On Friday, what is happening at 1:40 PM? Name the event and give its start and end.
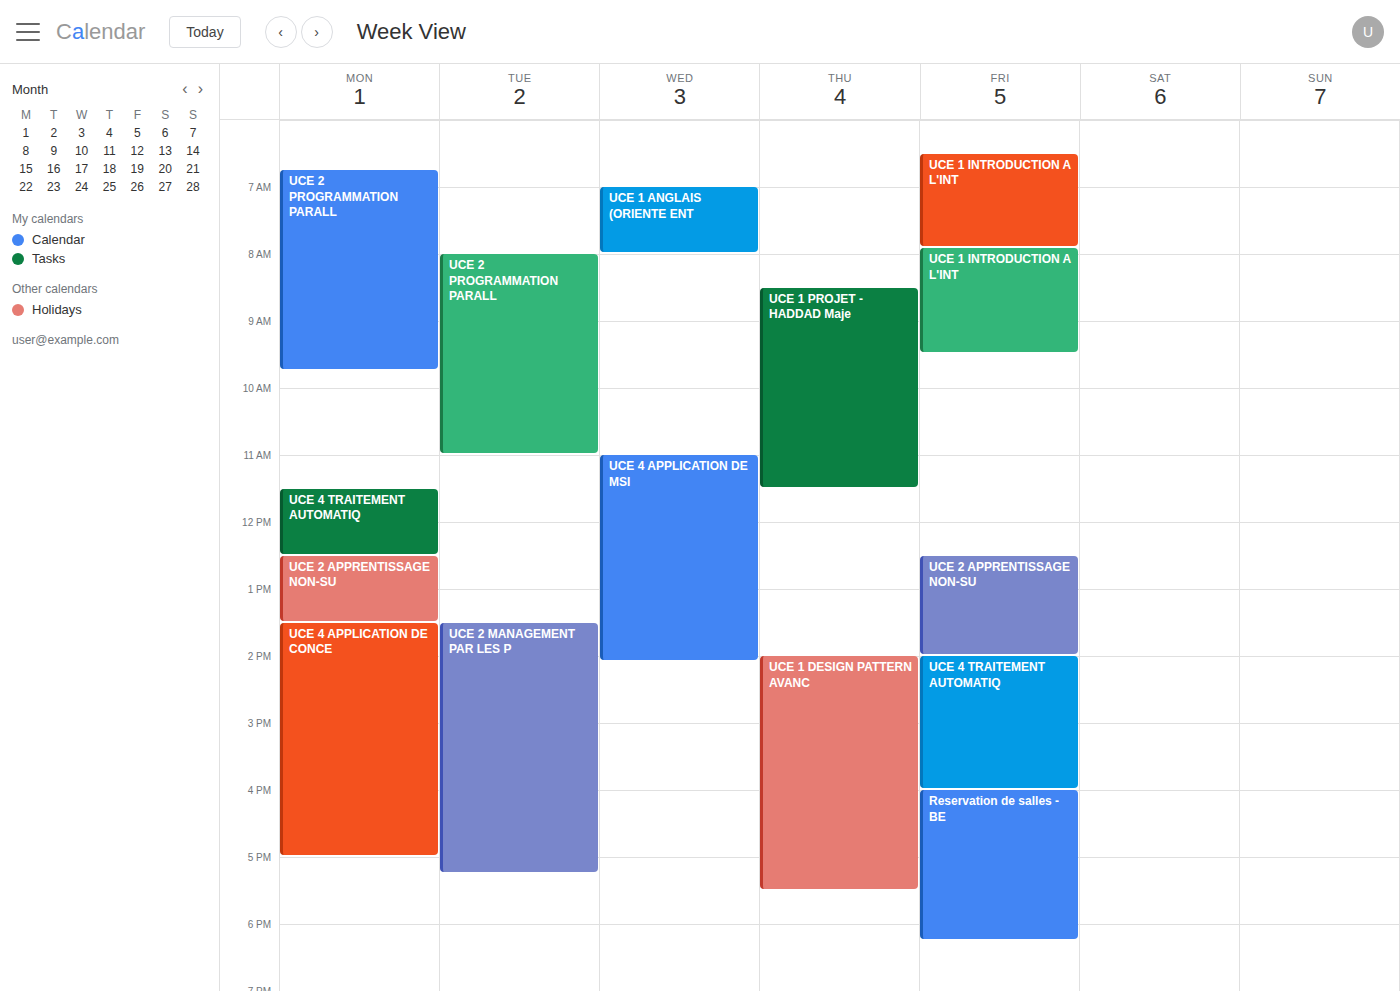
"UCE 2 APPRENTISSAGE NON-SU", 12:30 PM to 2:00 PM